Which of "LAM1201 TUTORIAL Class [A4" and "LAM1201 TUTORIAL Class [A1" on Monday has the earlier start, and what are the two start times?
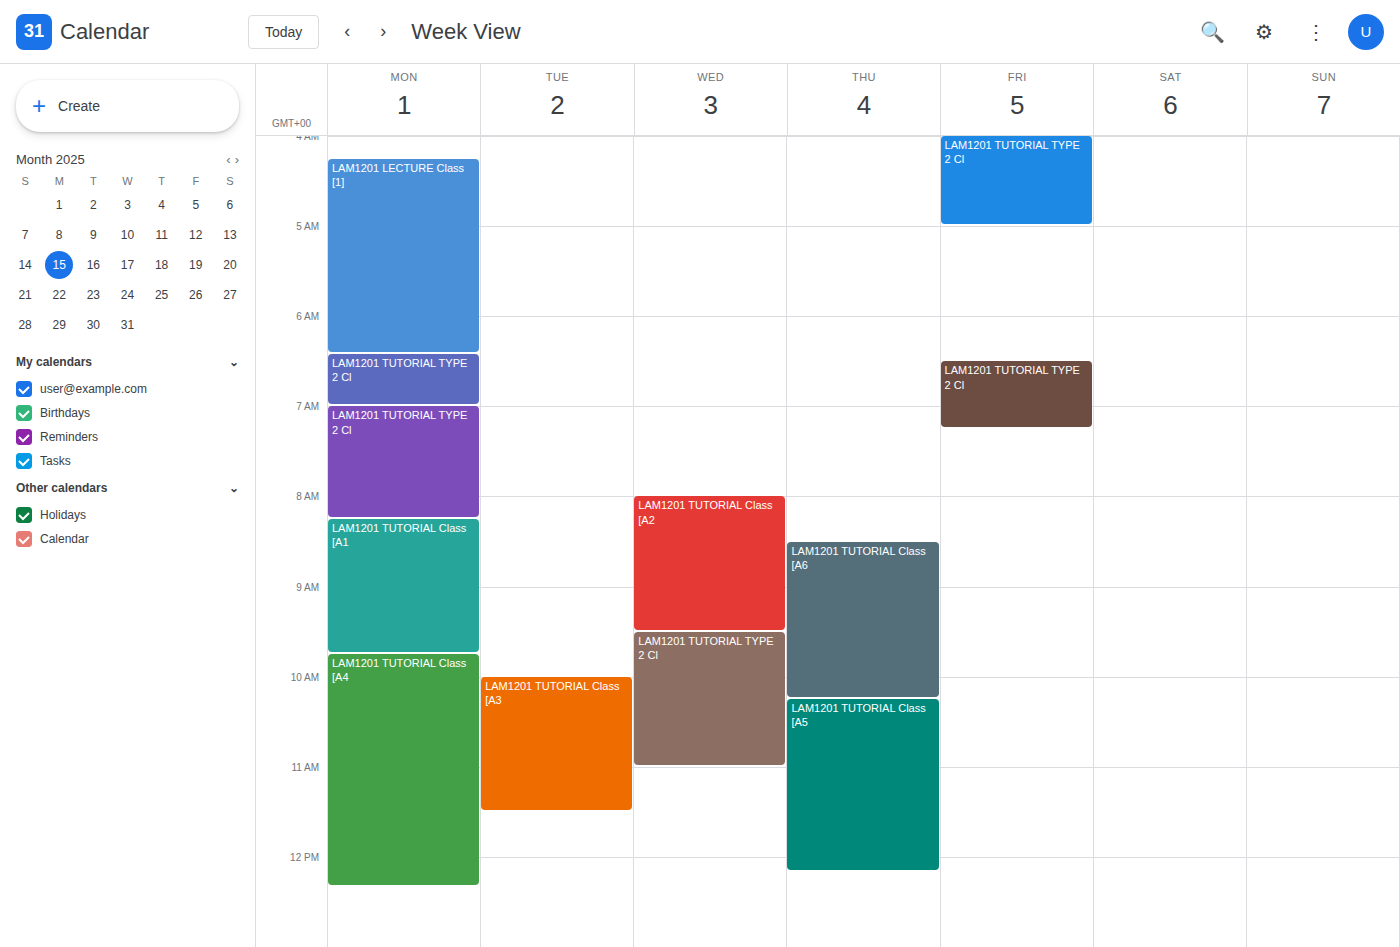
"LAM1201 TUTORIAL Class [A1" 08:15; "LAM1201 TUTORIAL Class [A4" 09:45.